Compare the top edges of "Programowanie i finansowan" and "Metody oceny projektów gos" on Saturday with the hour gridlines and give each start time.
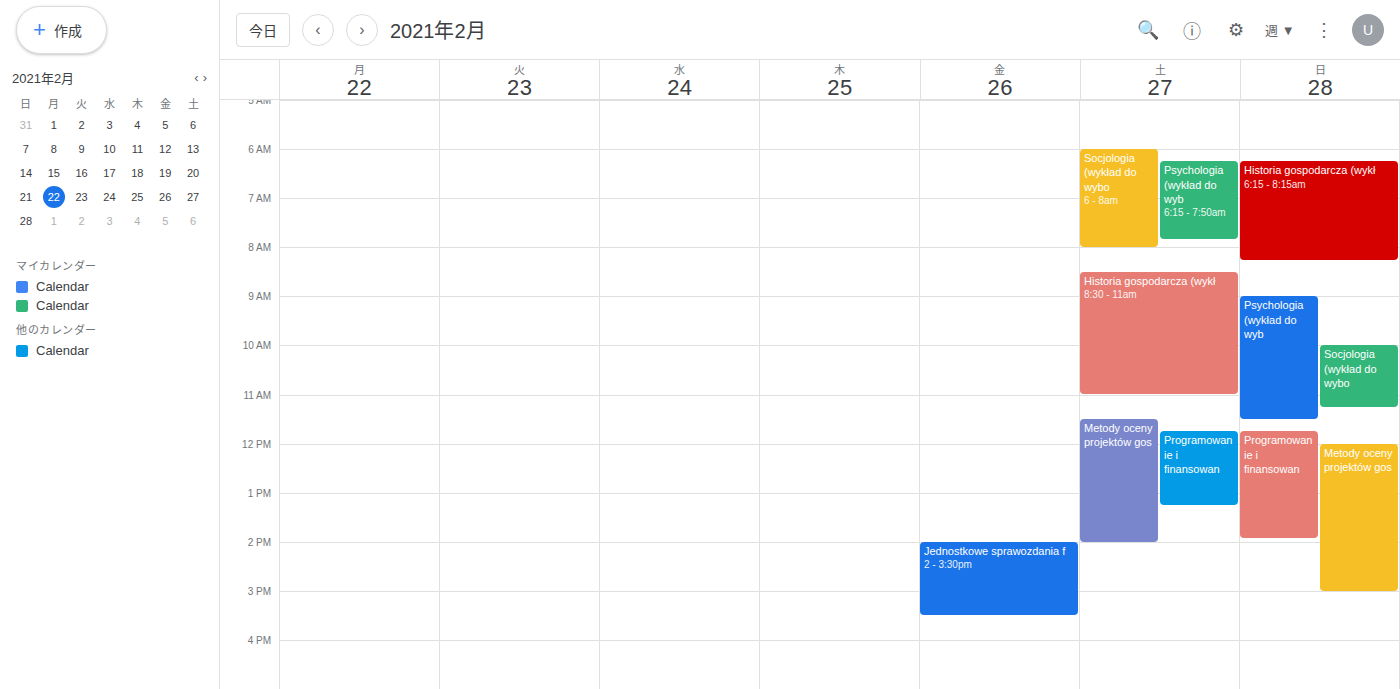
"Programowanie i finansowan": 11:45 AM, neither: three quarters of the way from the 11 AM line to the 12 PM line. "Metody oceny projektów gos": 11:30 AM, halfway between the 11 AM and 12 PM lines.